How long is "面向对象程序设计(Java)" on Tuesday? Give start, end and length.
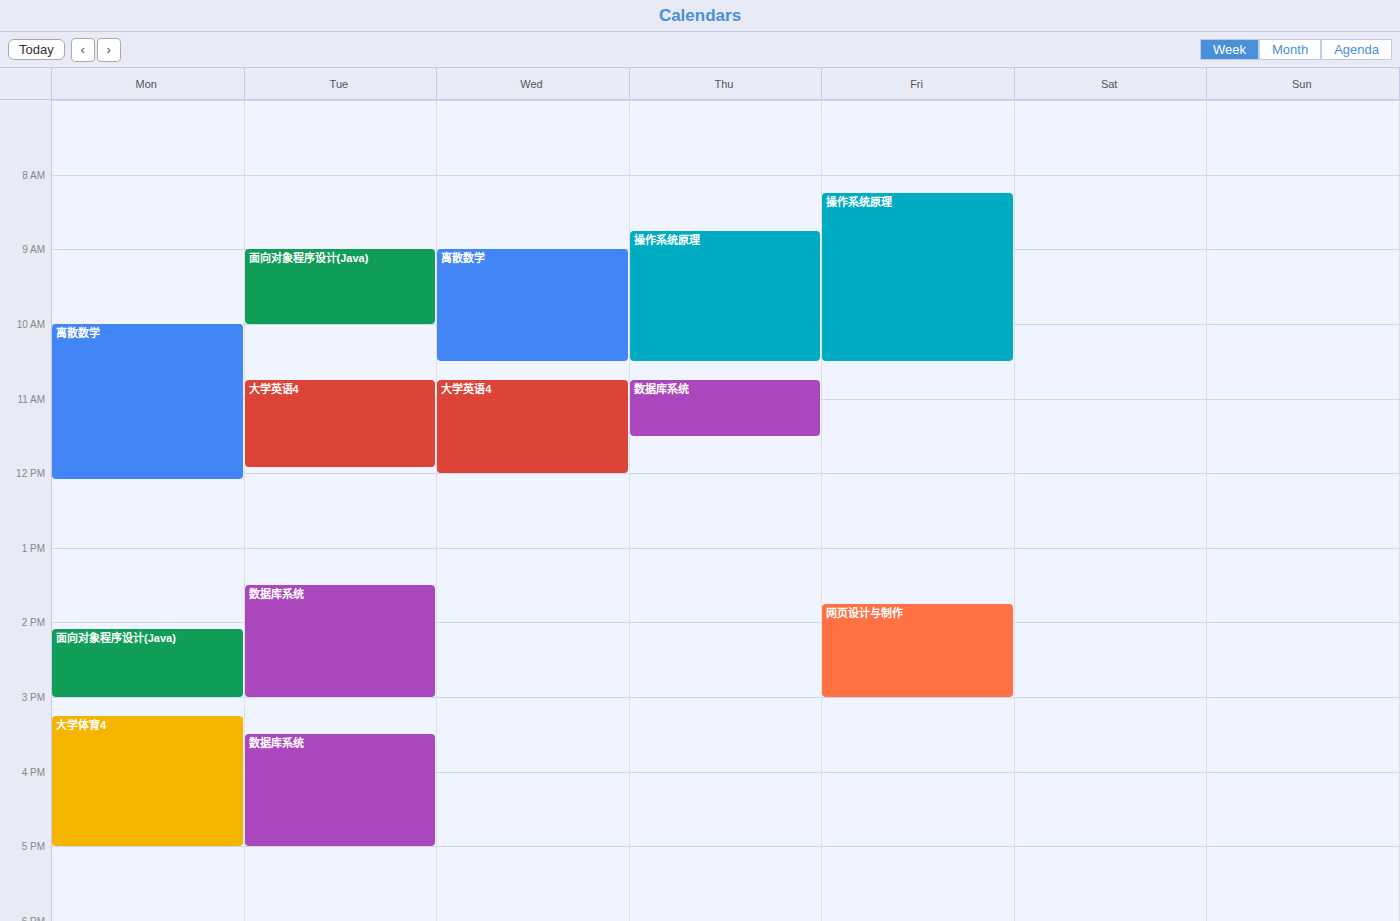
9:00 AM to 10:00 AM, 1 hour